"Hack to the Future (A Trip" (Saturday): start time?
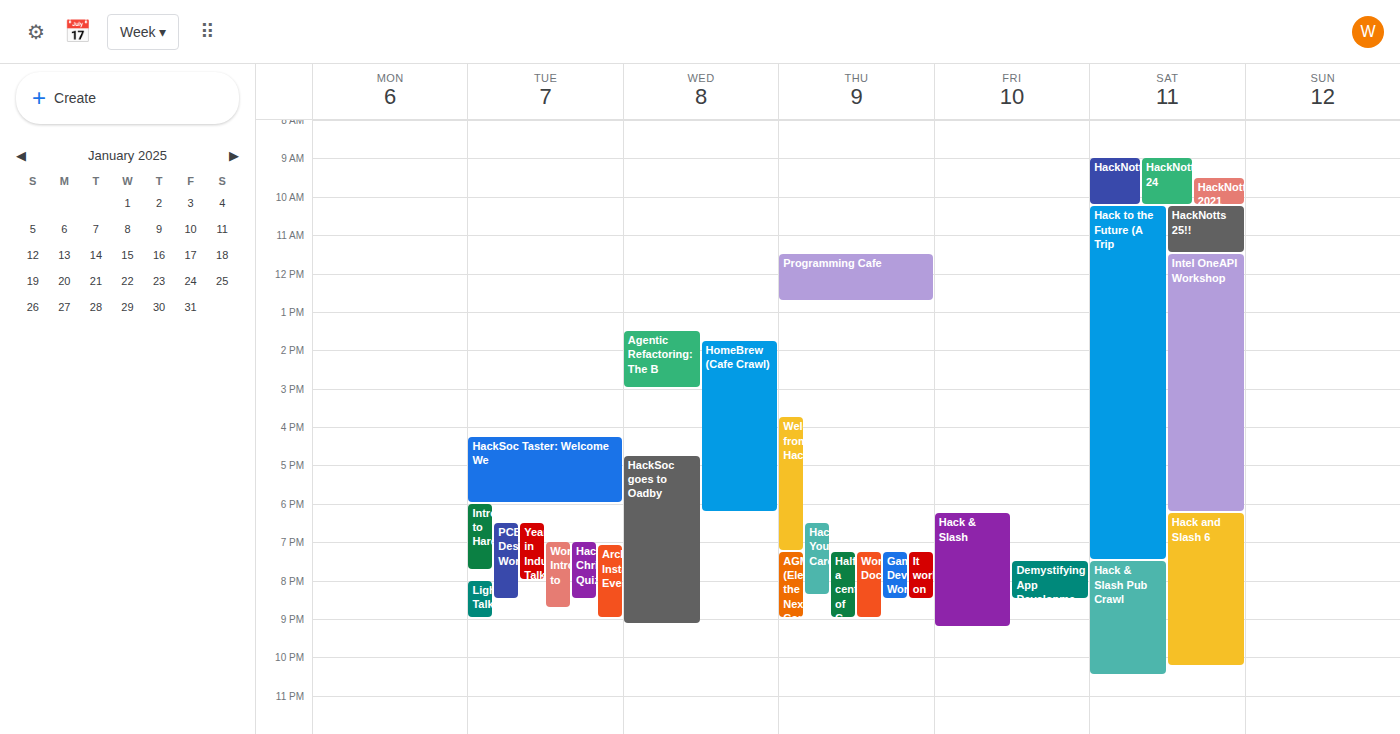
10:15 AM